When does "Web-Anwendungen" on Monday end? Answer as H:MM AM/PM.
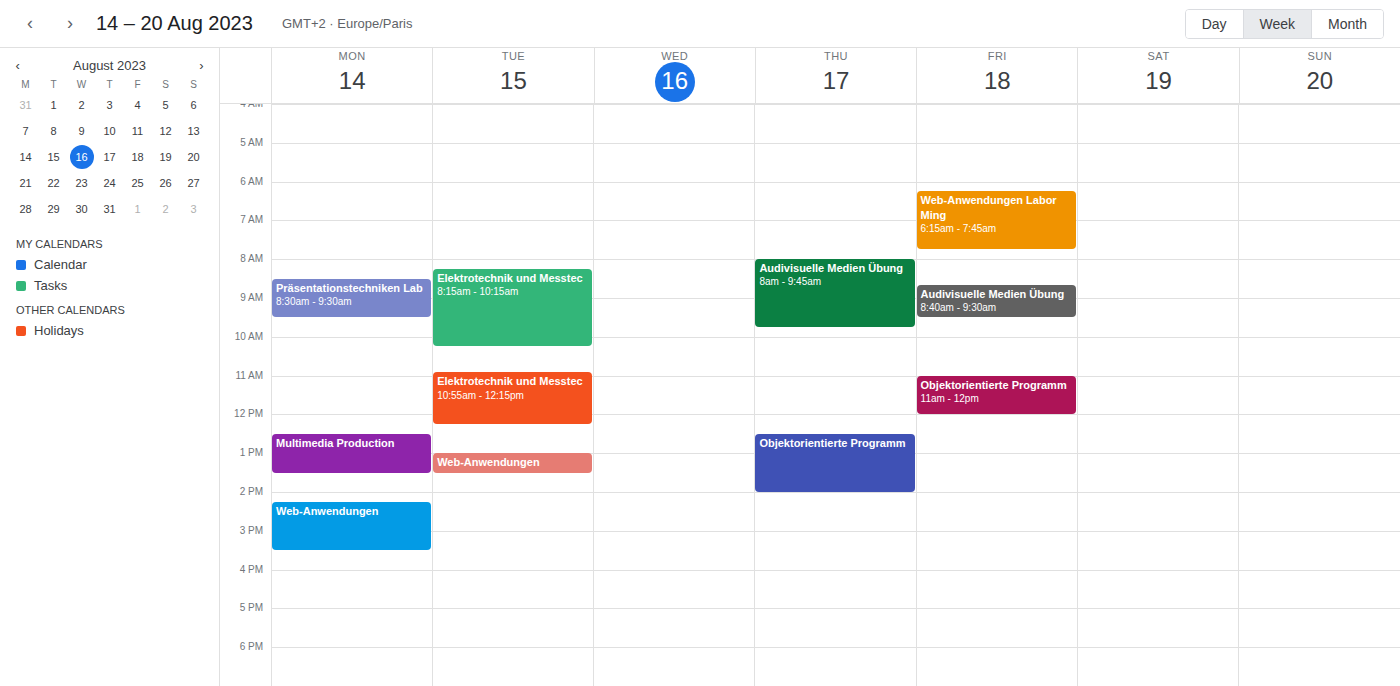
3:30 PM